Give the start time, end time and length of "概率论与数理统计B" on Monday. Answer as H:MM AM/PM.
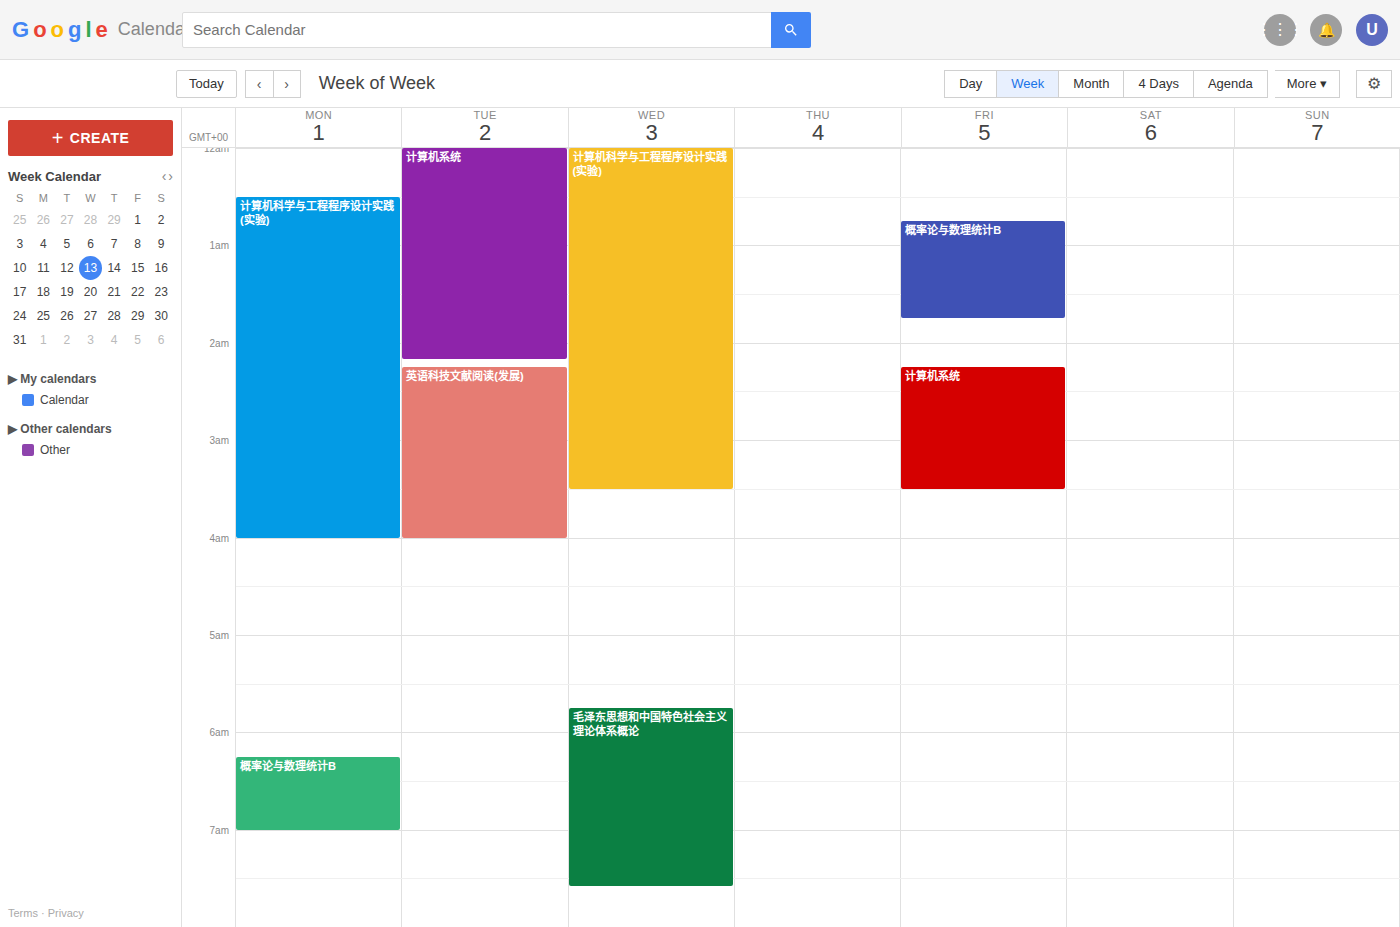
6:15 AM to 7:00 AM, 45 minutes